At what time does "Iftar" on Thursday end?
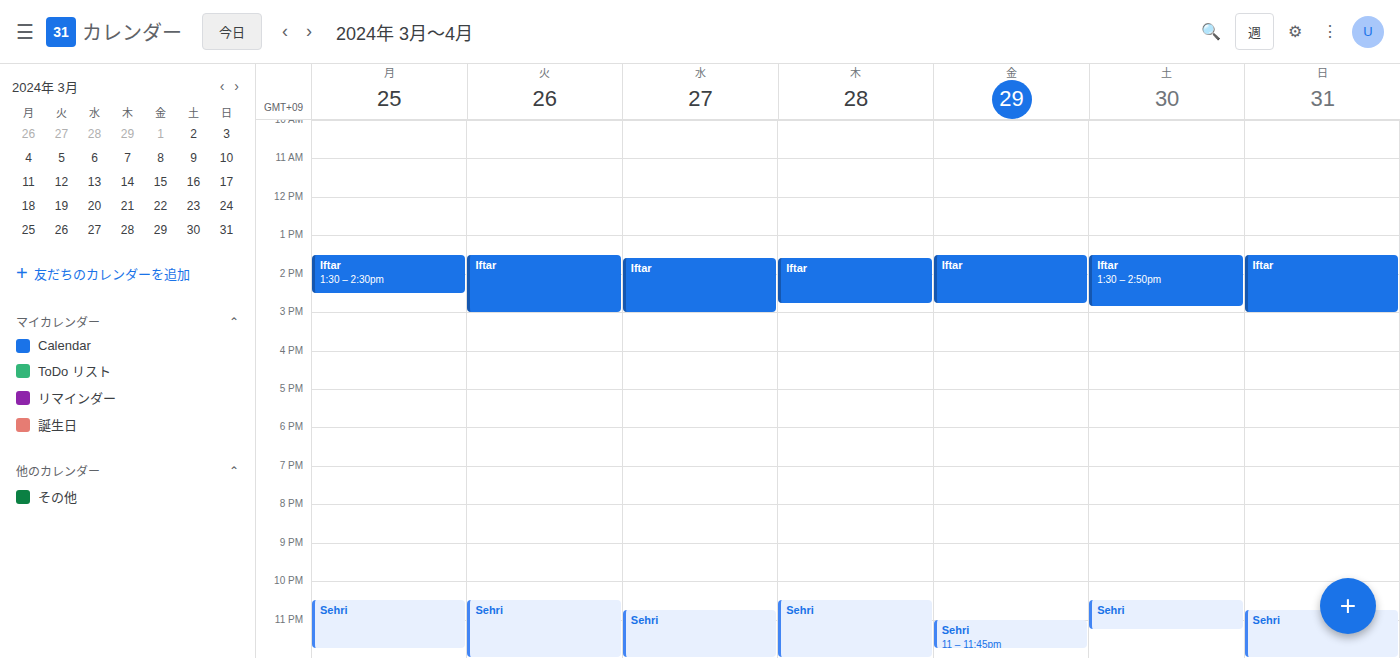
14:45